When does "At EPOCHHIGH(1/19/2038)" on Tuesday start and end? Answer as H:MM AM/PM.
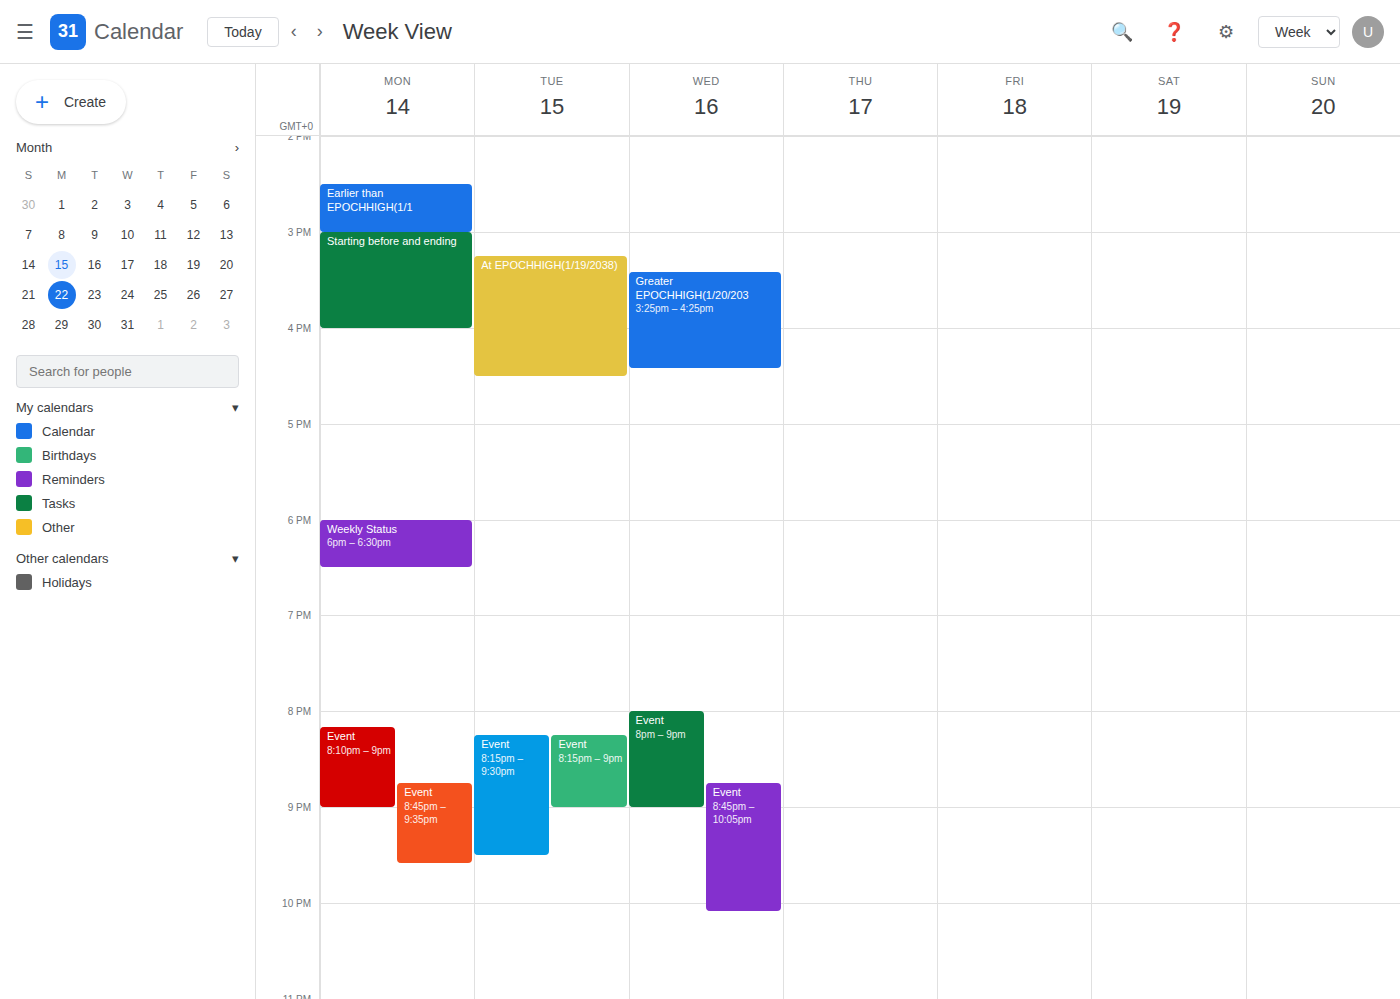
3:15 PM to 4:30 PM